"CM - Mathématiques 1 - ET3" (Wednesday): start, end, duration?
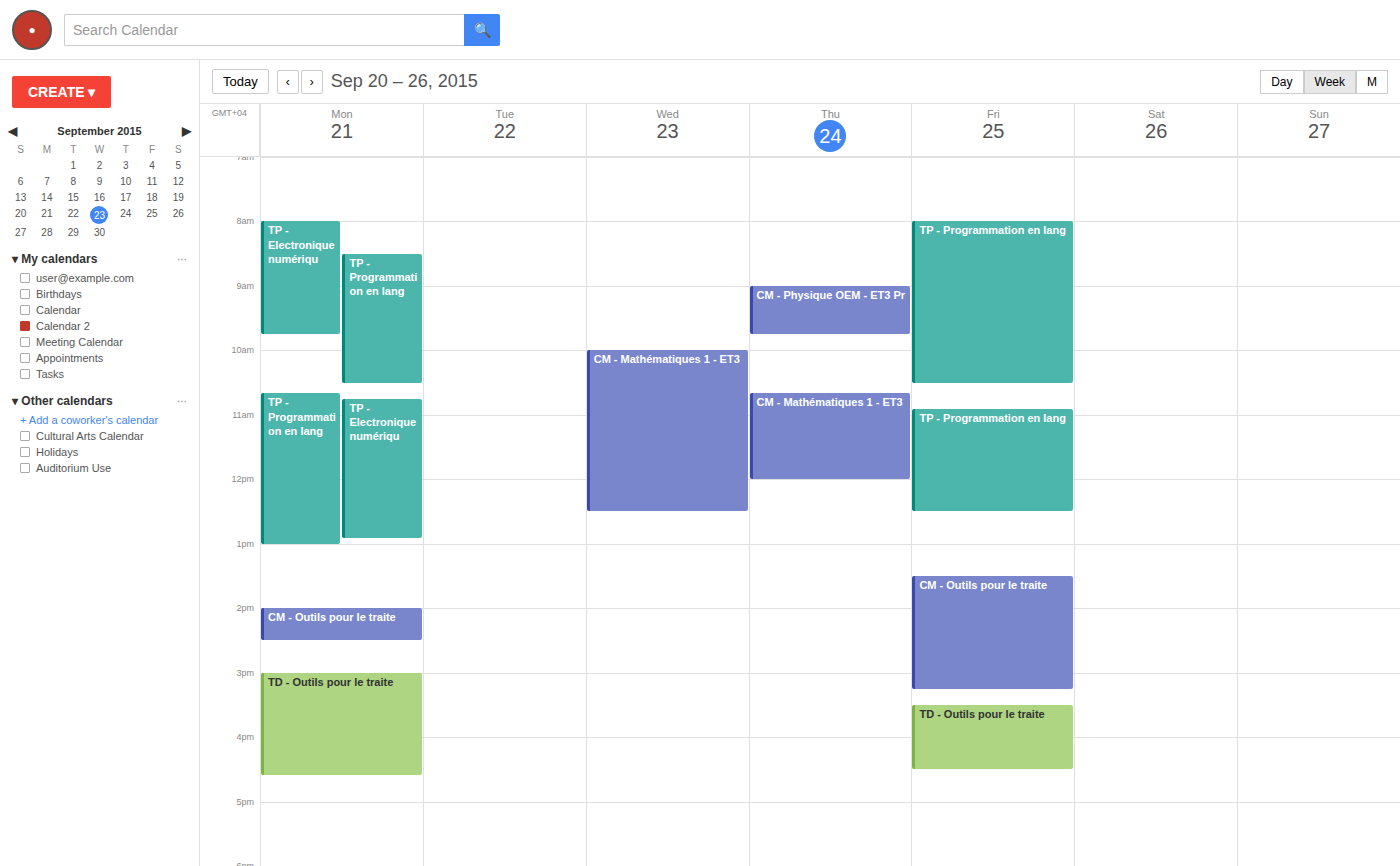
10:00 AM to 12:30 PM, 2 hours 30 minutes